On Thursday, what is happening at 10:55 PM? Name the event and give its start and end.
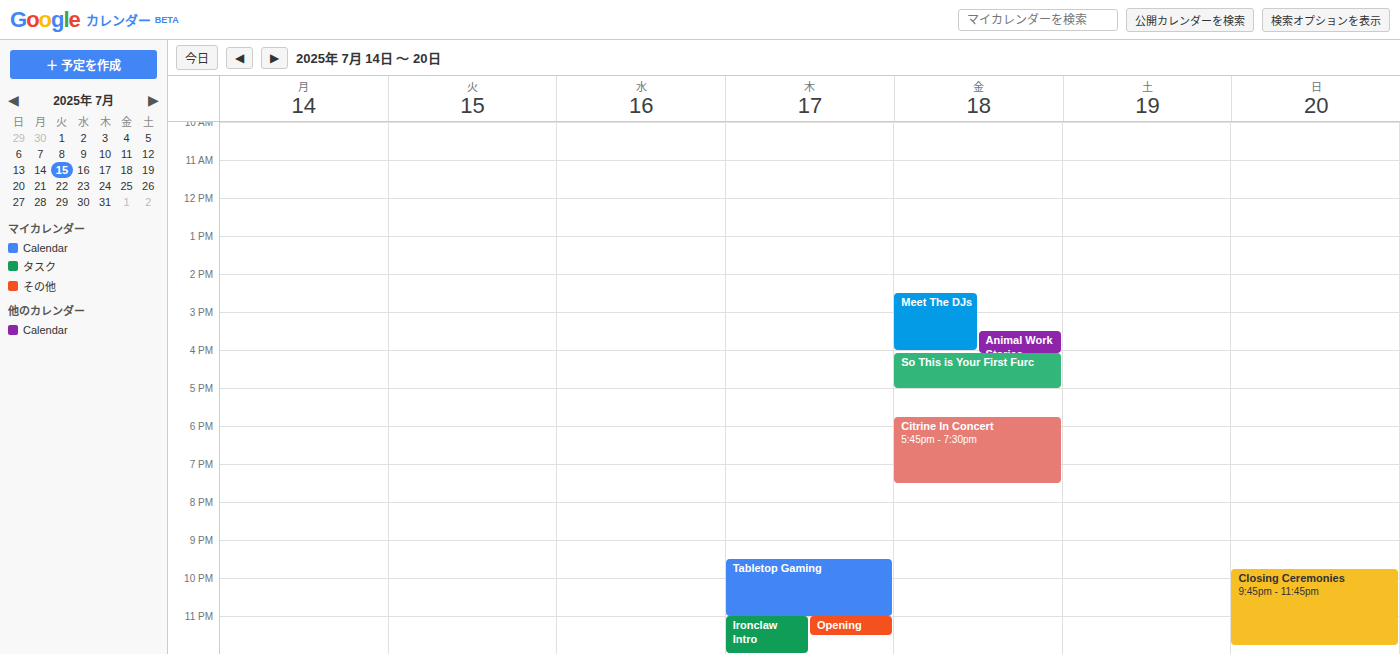
"Tabletop Gaming", 9:30 PM to 11:00 PM